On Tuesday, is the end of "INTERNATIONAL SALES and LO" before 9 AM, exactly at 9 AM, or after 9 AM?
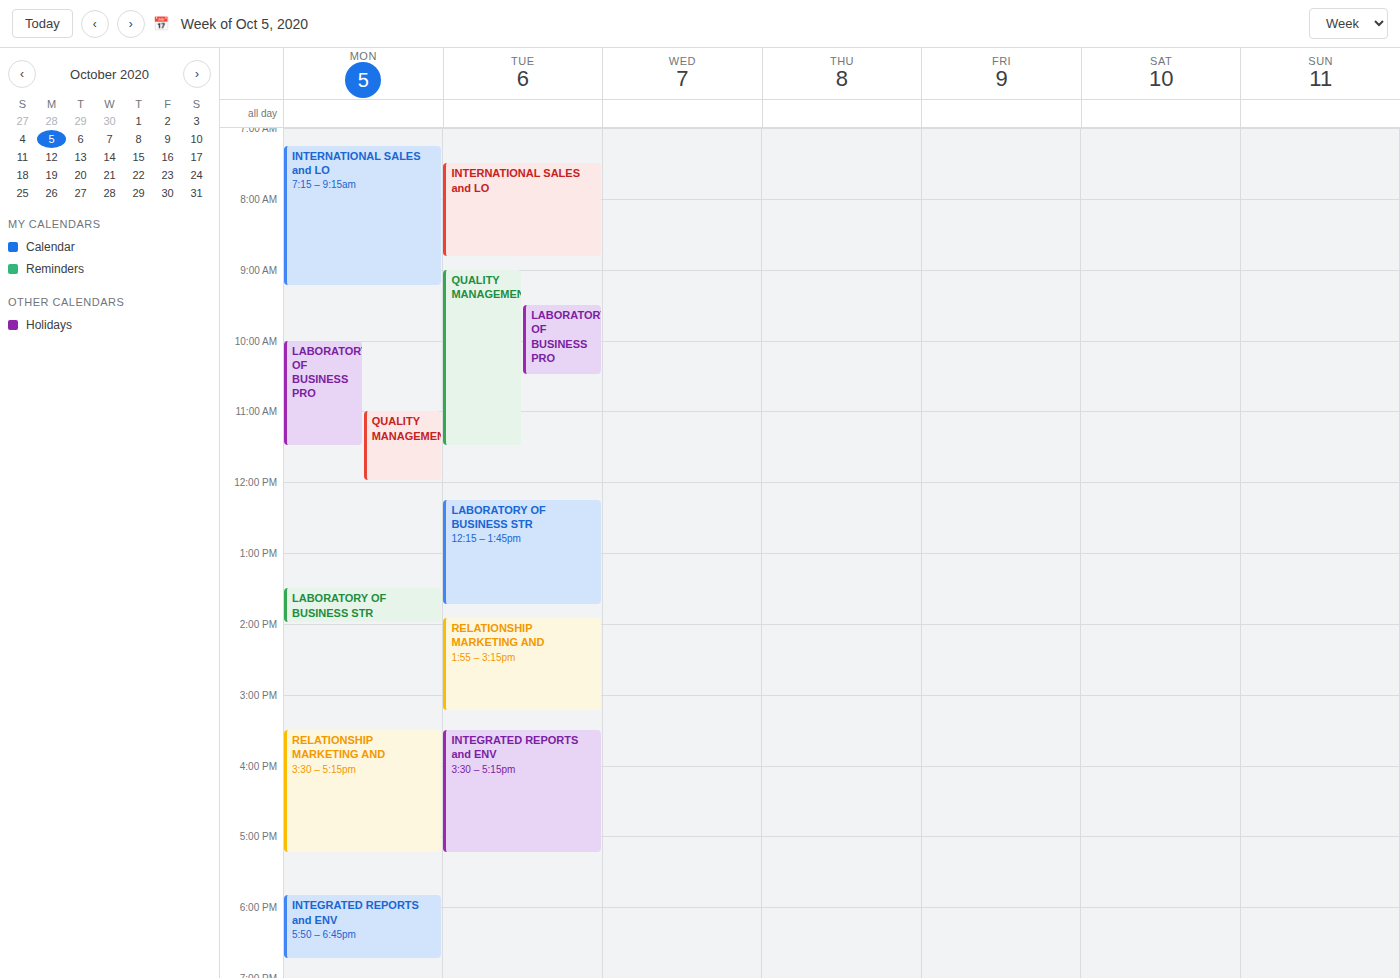
8:50 AM -- before 9 AM, 10 minutes above the 9 AM line.